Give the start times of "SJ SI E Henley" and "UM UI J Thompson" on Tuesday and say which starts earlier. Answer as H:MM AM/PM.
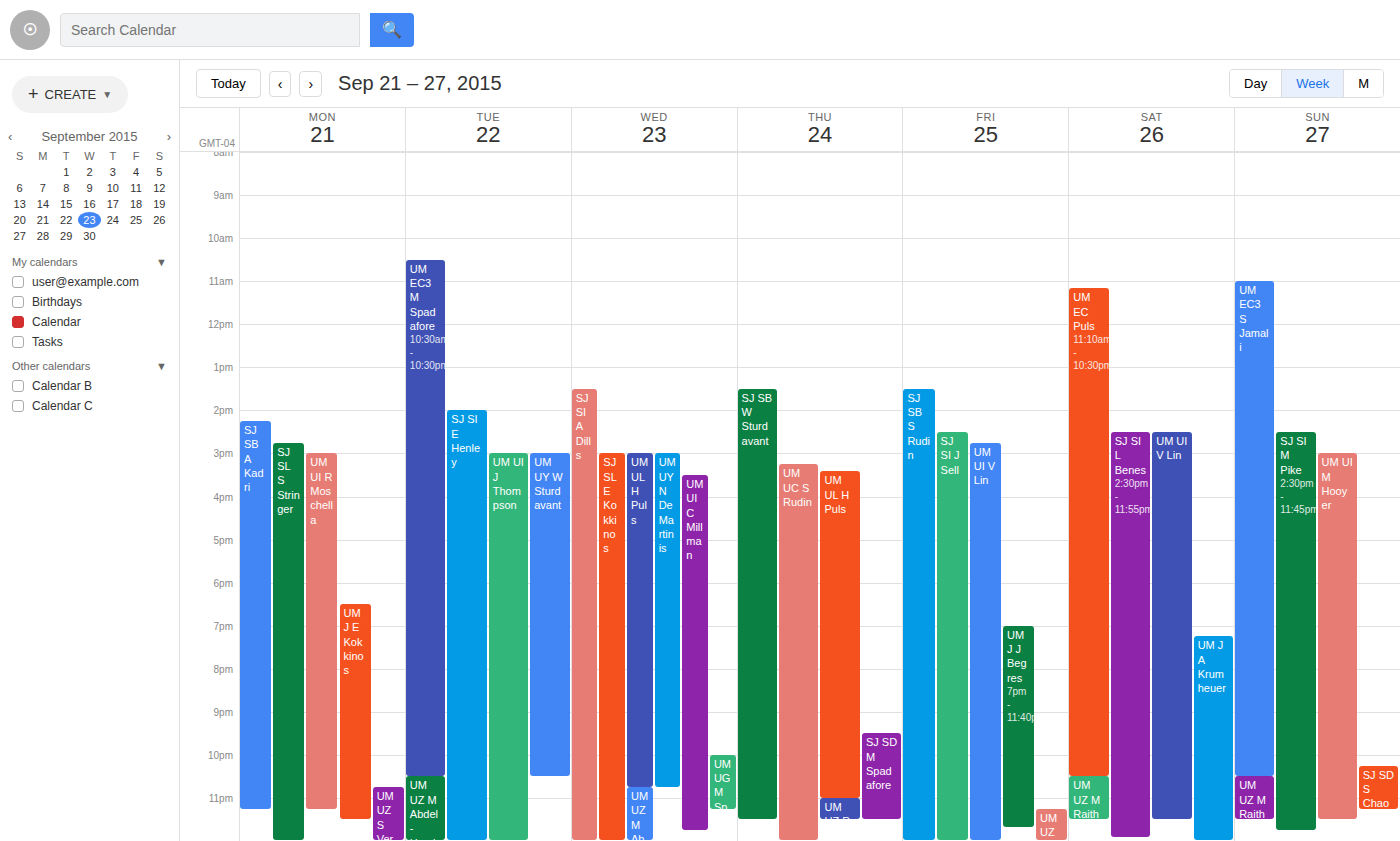
"SJ SI E Henley" 2:00 PM; "UM UI J Thompson" 3:00 PM.